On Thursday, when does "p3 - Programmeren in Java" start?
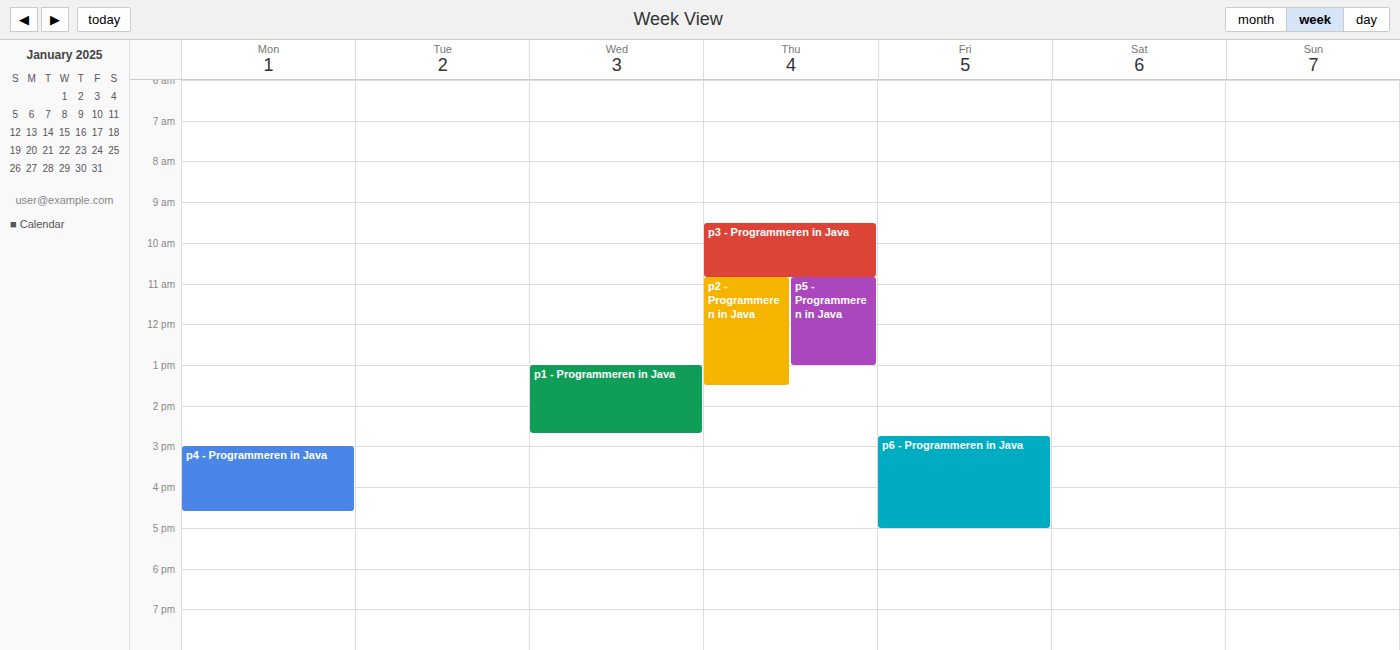
9:30 AM